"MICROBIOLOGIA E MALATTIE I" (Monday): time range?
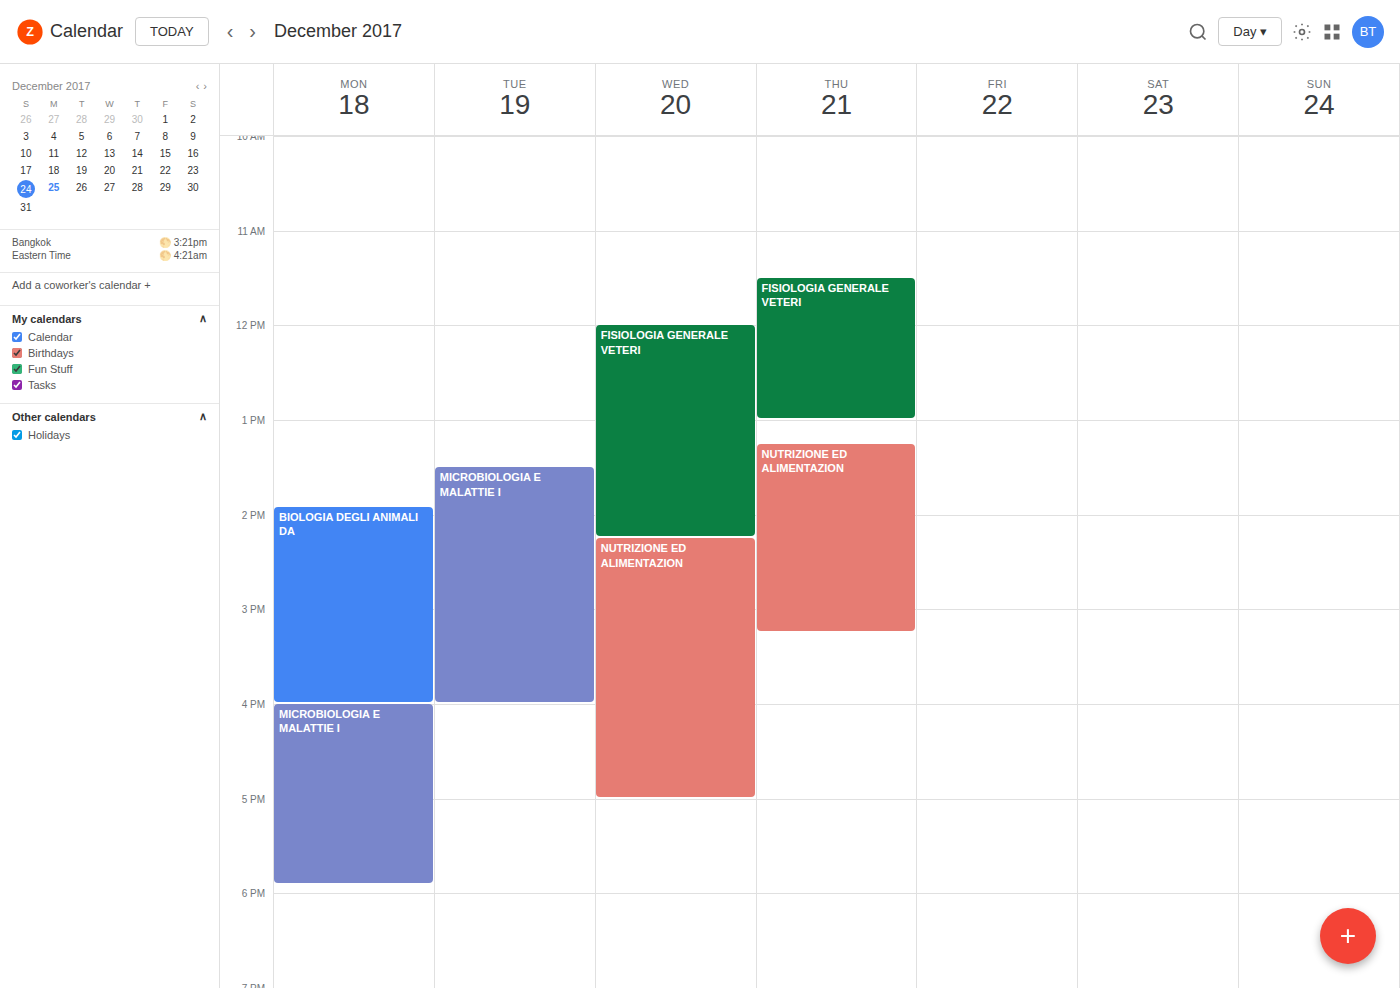
4:00 PM to 5:55 PM